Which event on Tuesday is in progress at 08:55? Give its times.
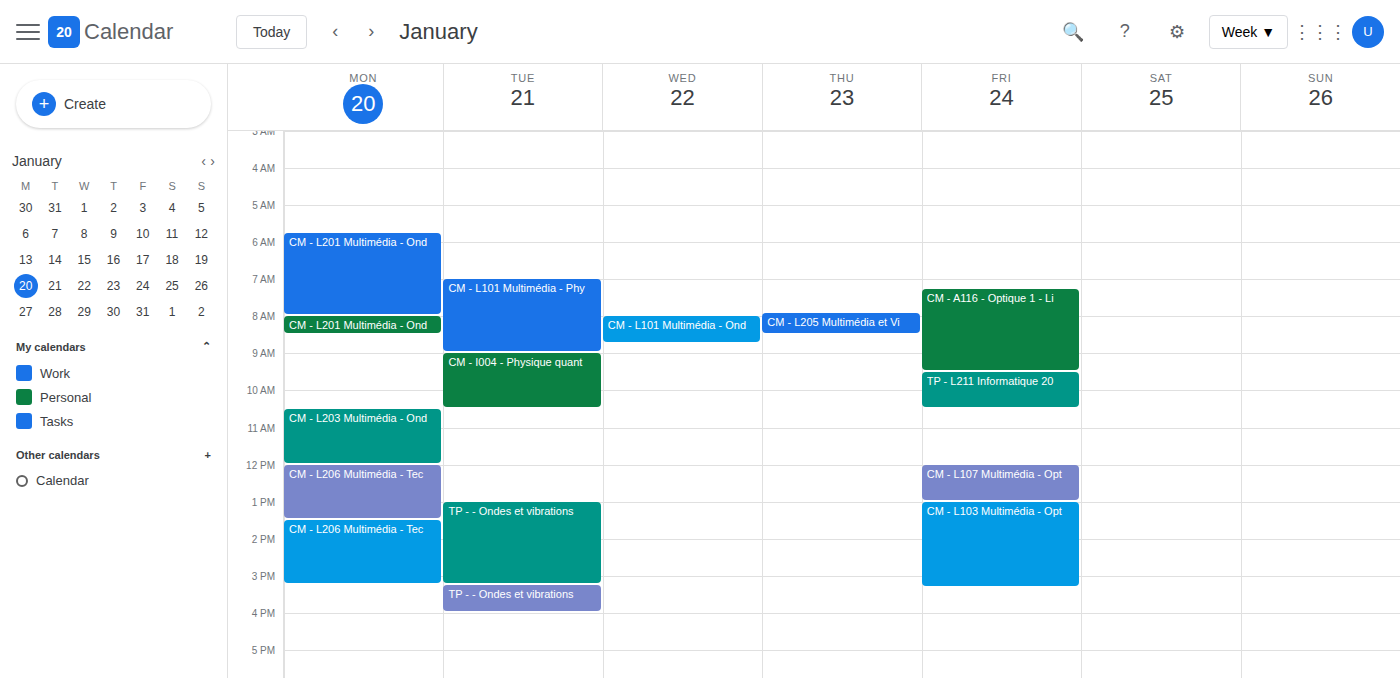
"CM - L101 Multimédia - Phy", 07:00 to 09:00